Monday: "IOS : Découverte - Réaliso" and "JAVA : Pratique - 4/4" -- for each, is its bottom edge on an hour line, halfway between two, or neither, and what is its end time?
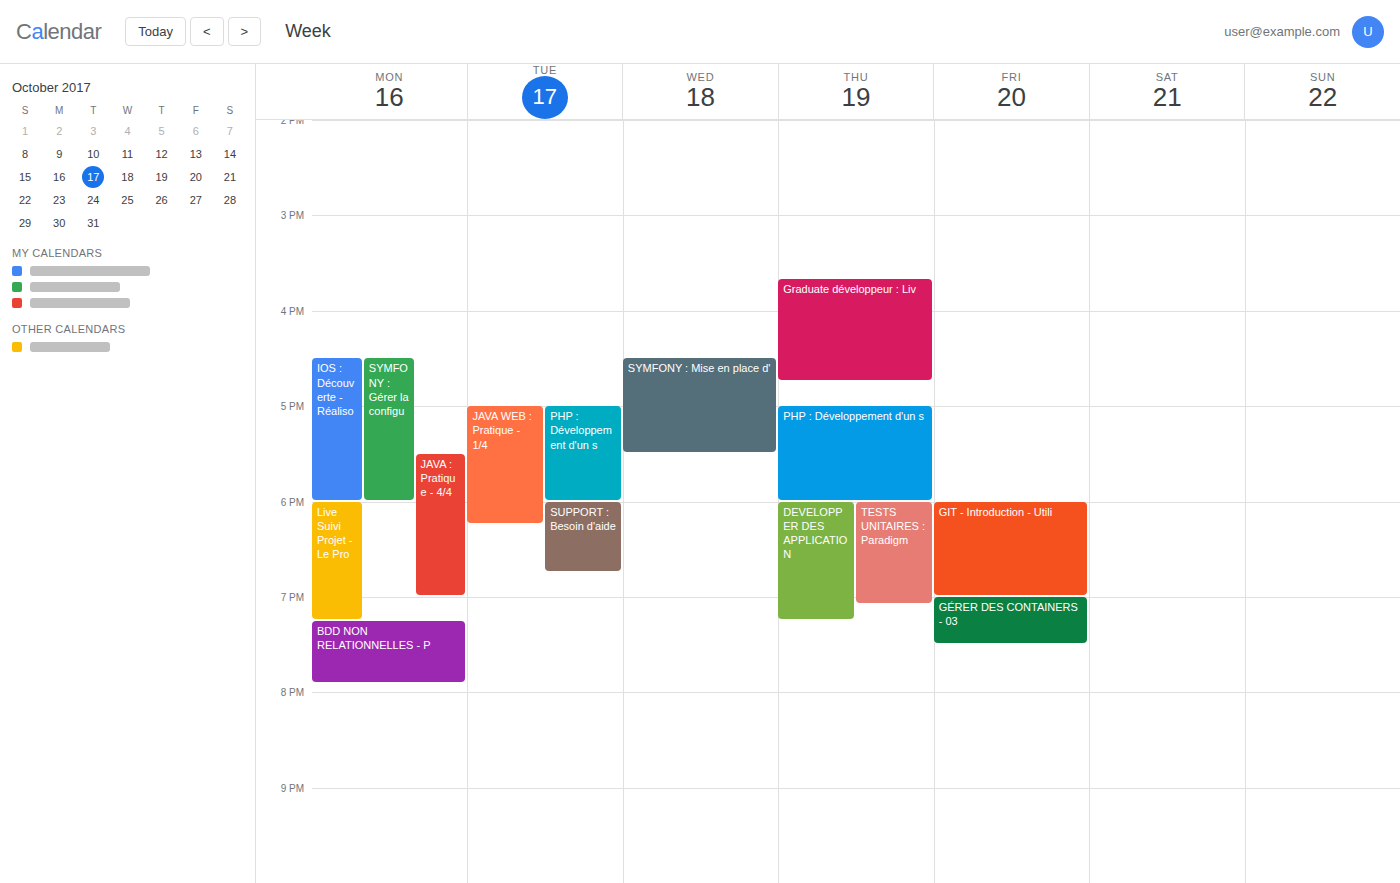
"IOS : Découverte - Réaliso": 6:00 PM, exactly on the 6 PM line. "JAVA : Pratique - 4/4": 7:00 PM, exactly on the 7 PM line.